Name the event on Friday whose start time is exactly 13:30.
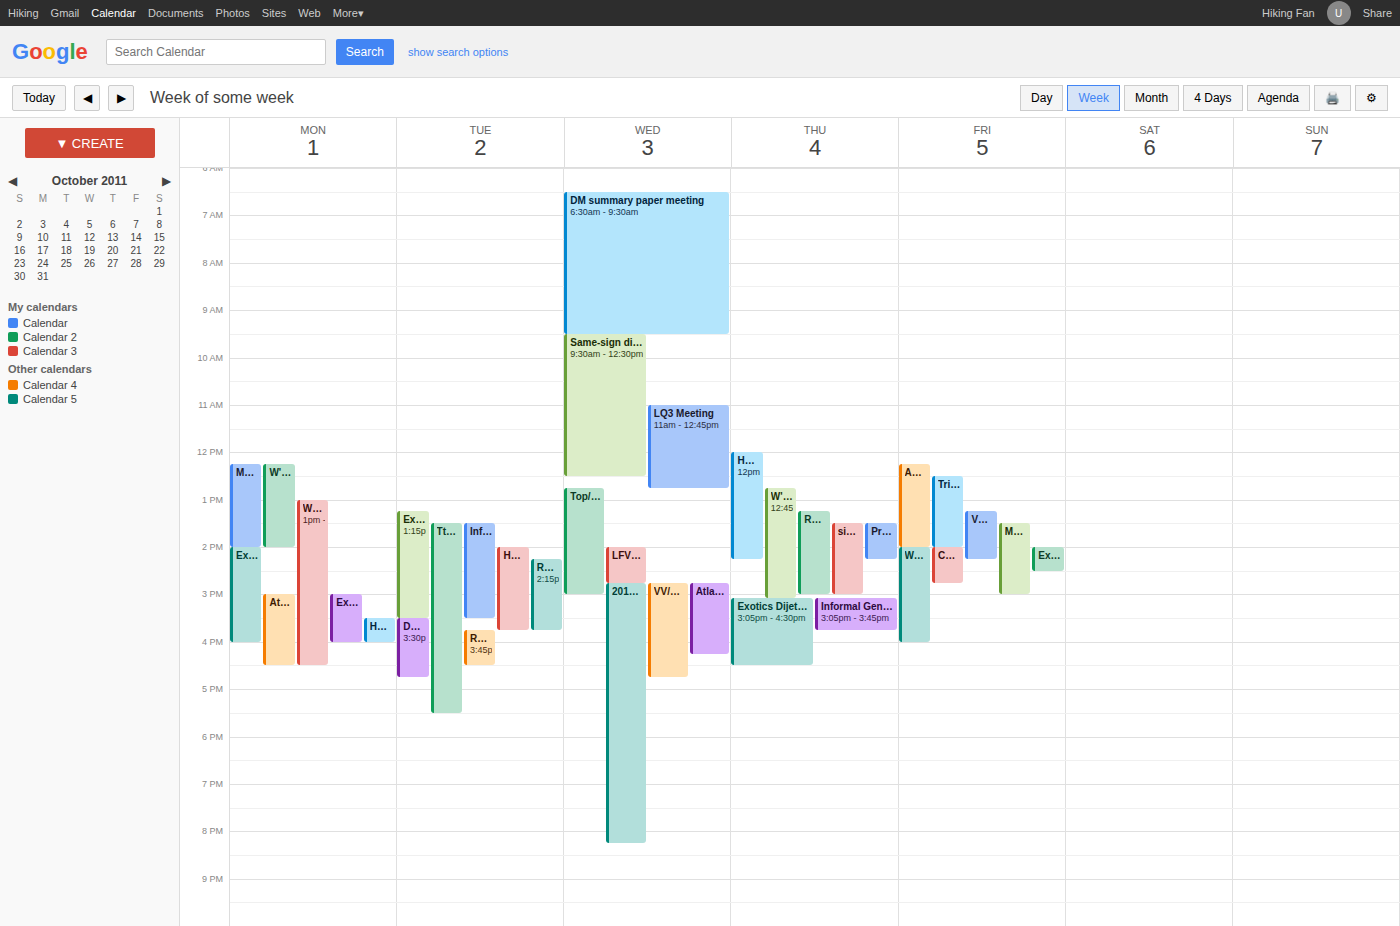
"Monotop and VLQ T->tZ (Z->"